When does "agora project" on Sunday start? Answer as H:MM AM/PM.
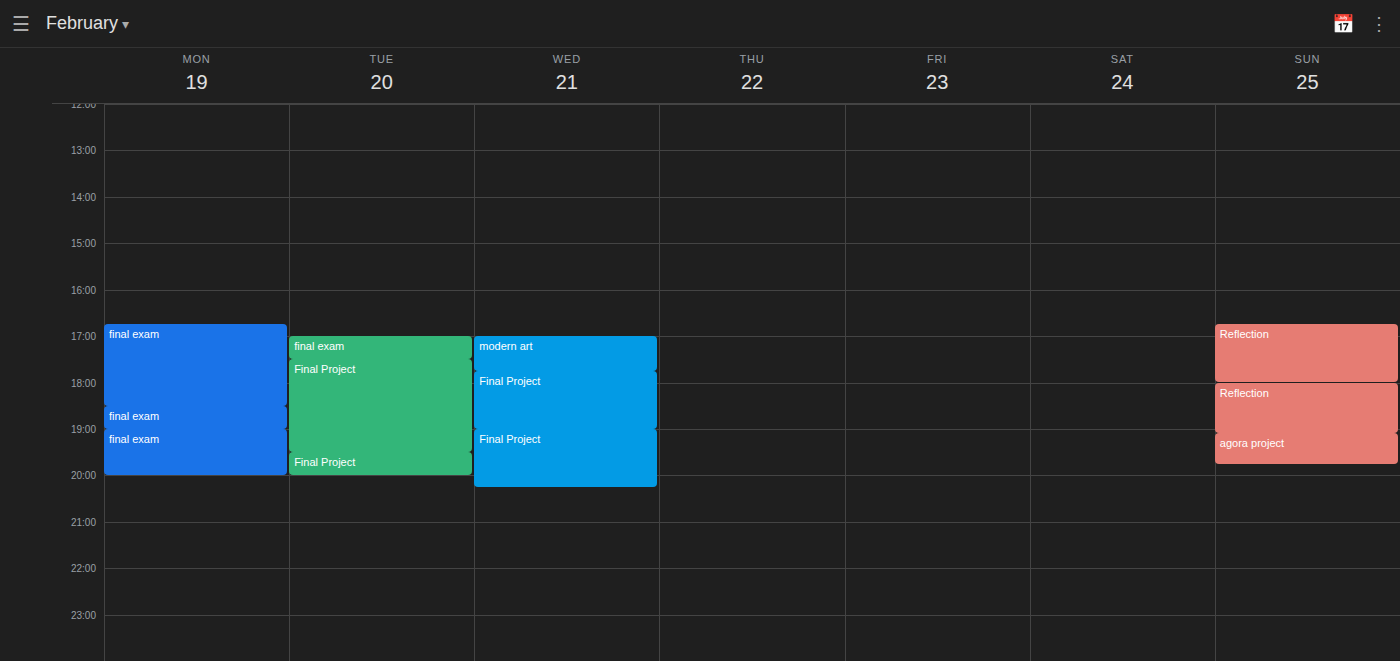
7:05 PM